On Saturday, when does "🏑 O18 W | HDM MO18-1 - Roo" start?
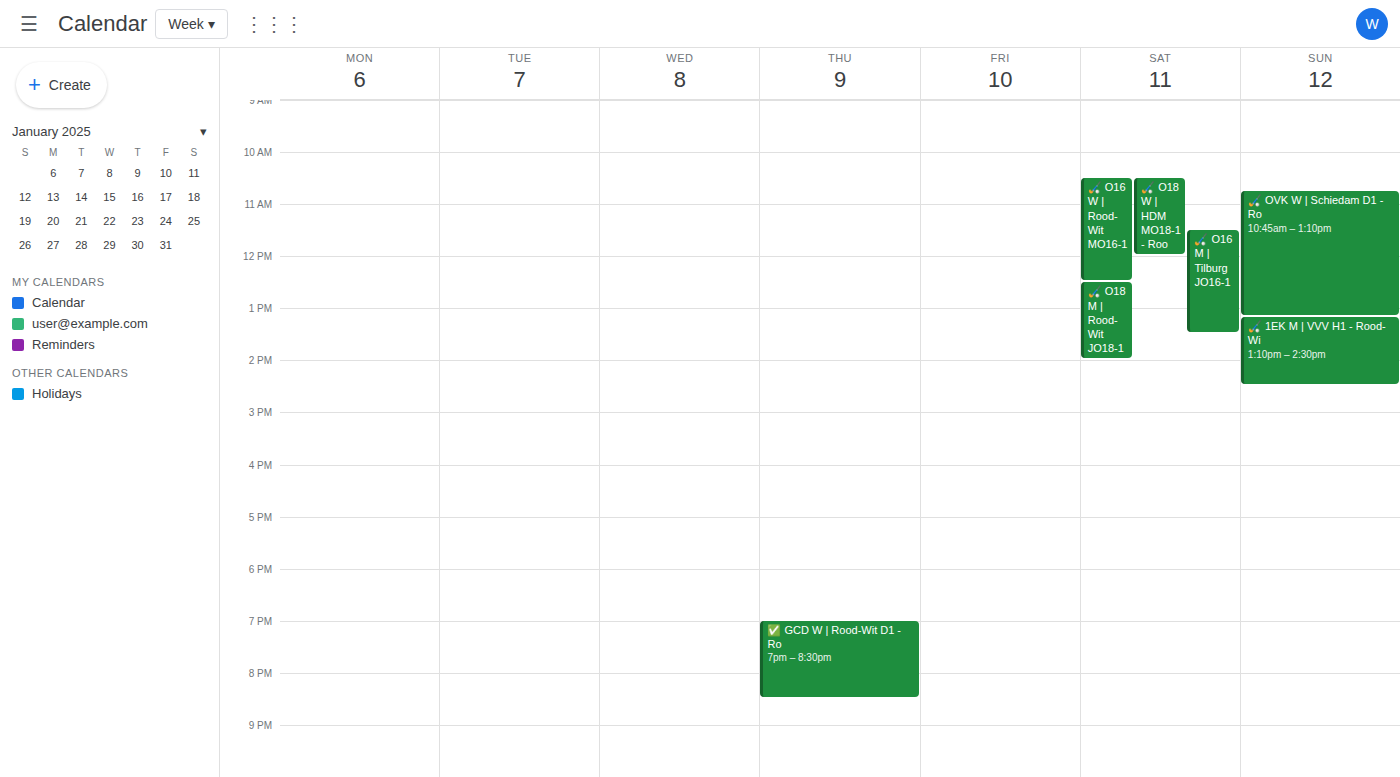
10:30 AM